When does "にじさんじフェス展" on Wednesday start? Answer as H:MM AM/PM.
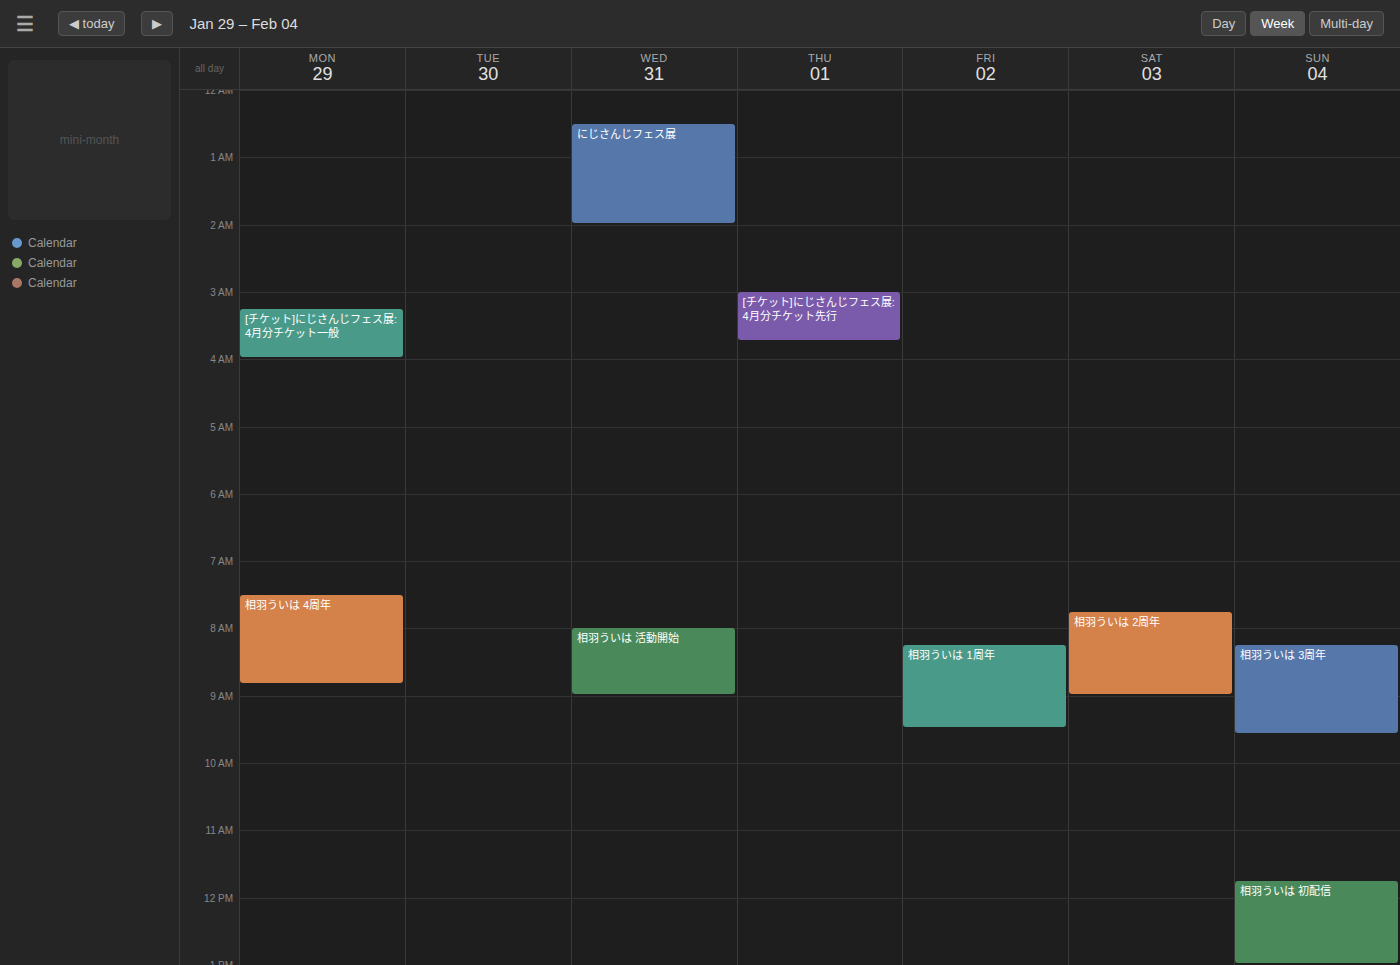
12:30 AM